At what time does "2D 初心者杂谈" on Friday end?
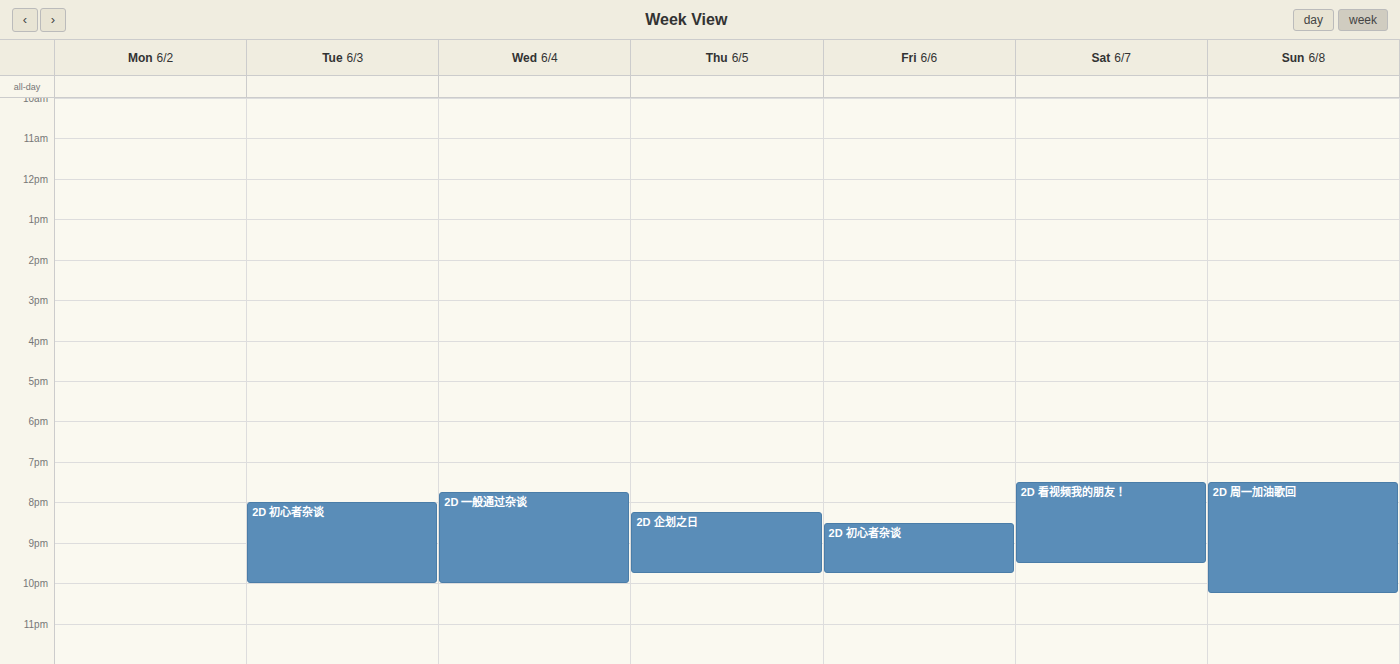
9:45 PM